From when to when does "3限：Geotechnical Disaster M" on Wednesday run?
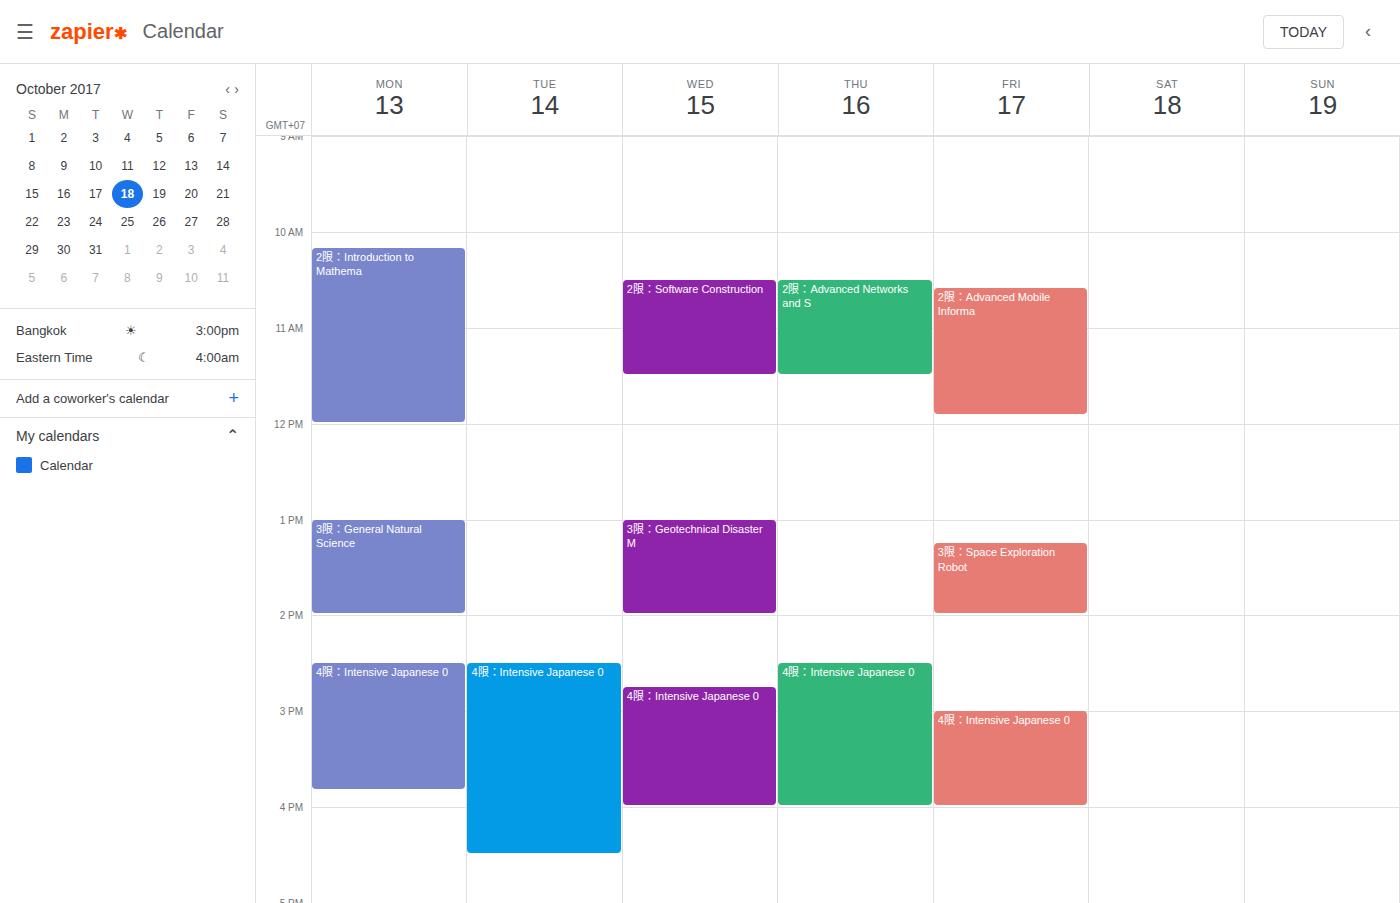
1:00 PM to 2:00 PM